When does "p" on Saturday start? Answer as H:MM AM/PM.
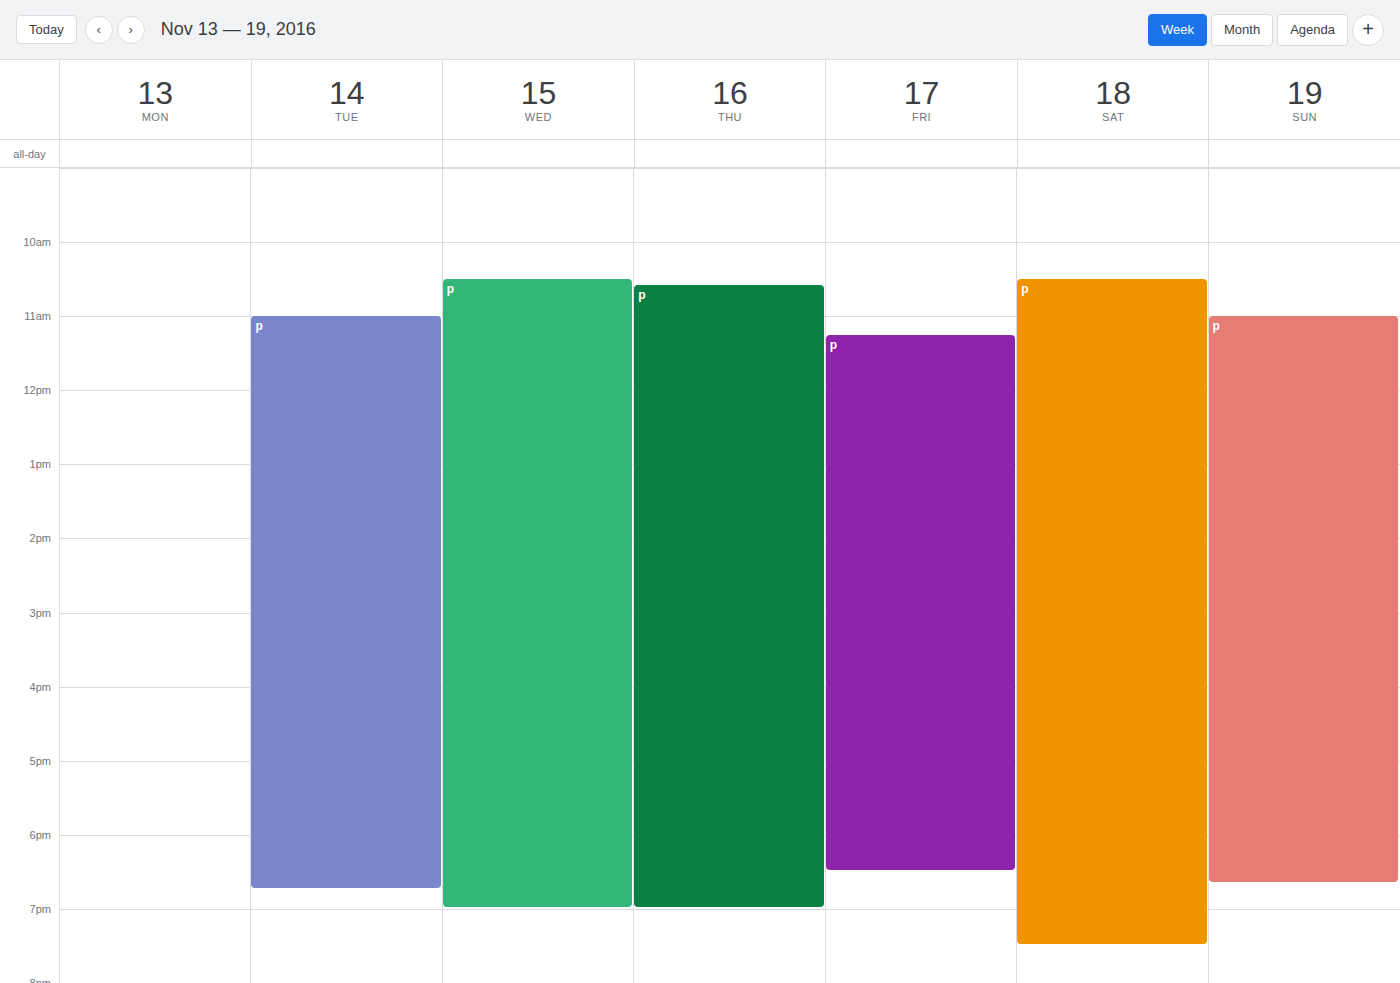
10:30 AM